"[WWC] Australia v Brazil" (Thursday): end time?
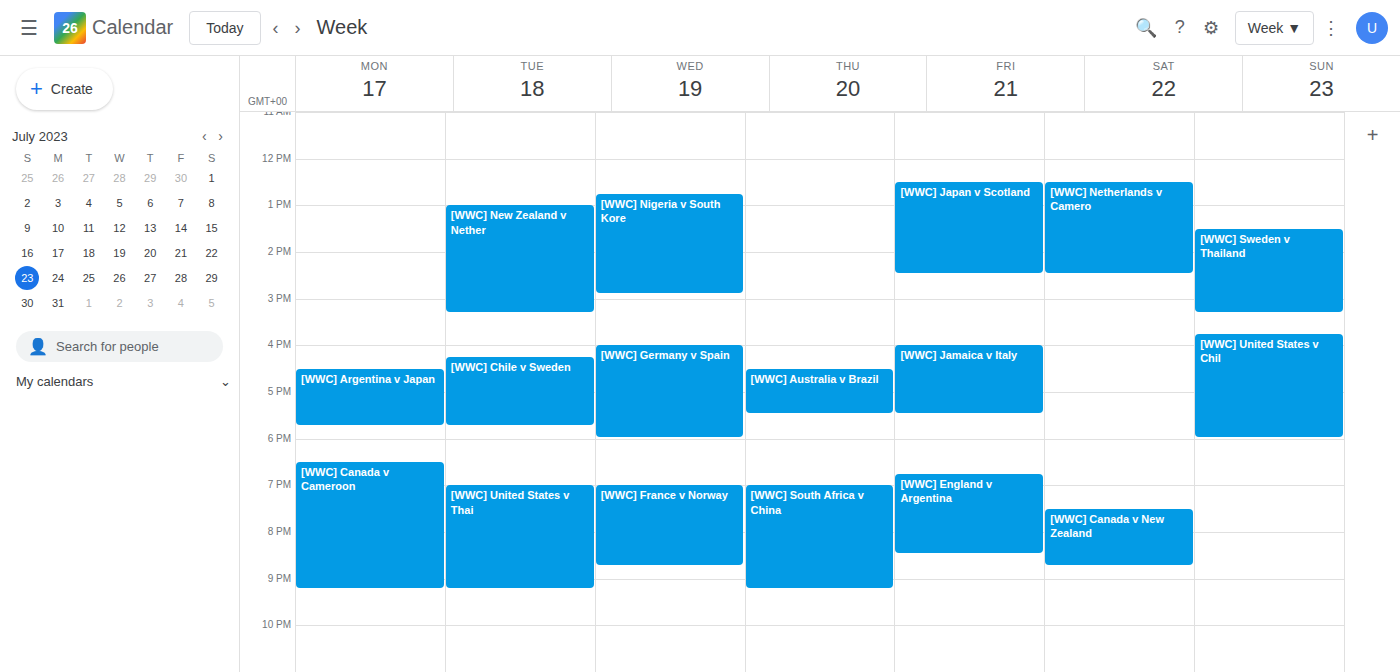
5:30 PM